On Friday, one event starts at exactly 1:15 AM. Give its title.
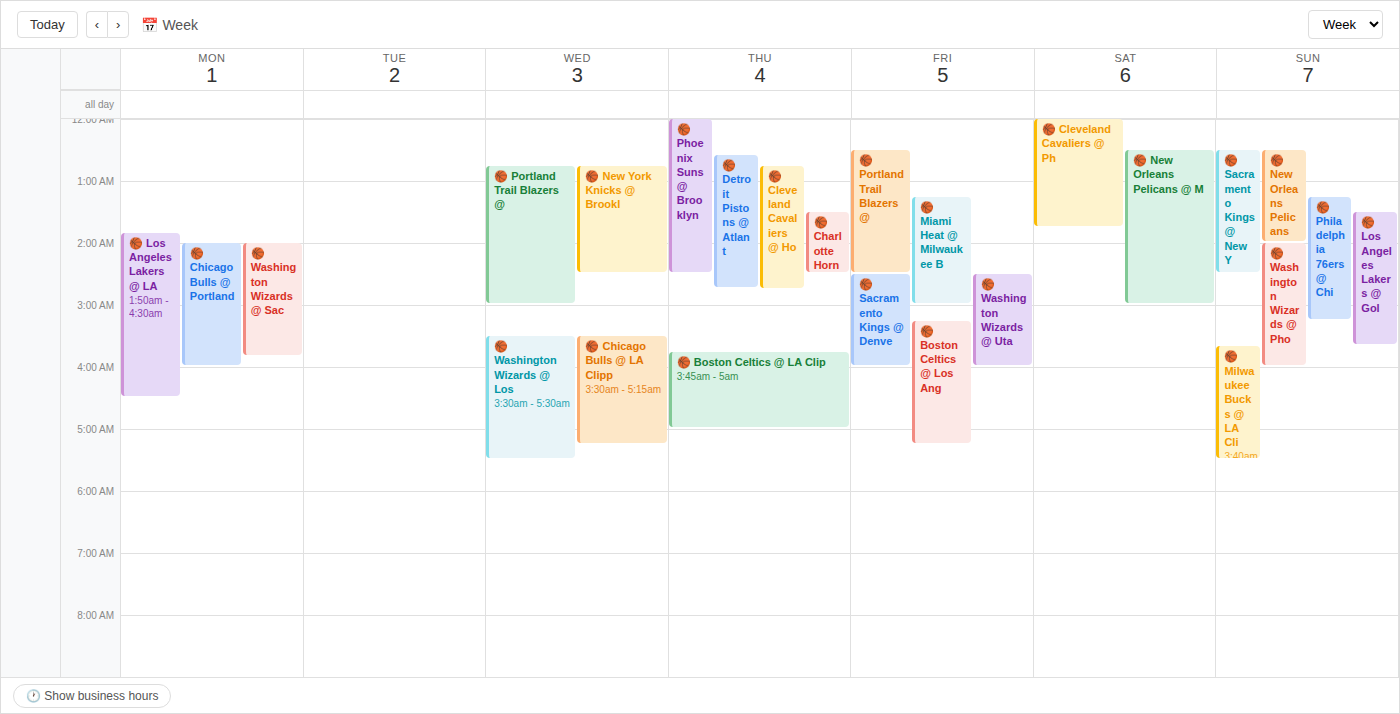
"🏀 Miami Heat @ Milwaukee B"